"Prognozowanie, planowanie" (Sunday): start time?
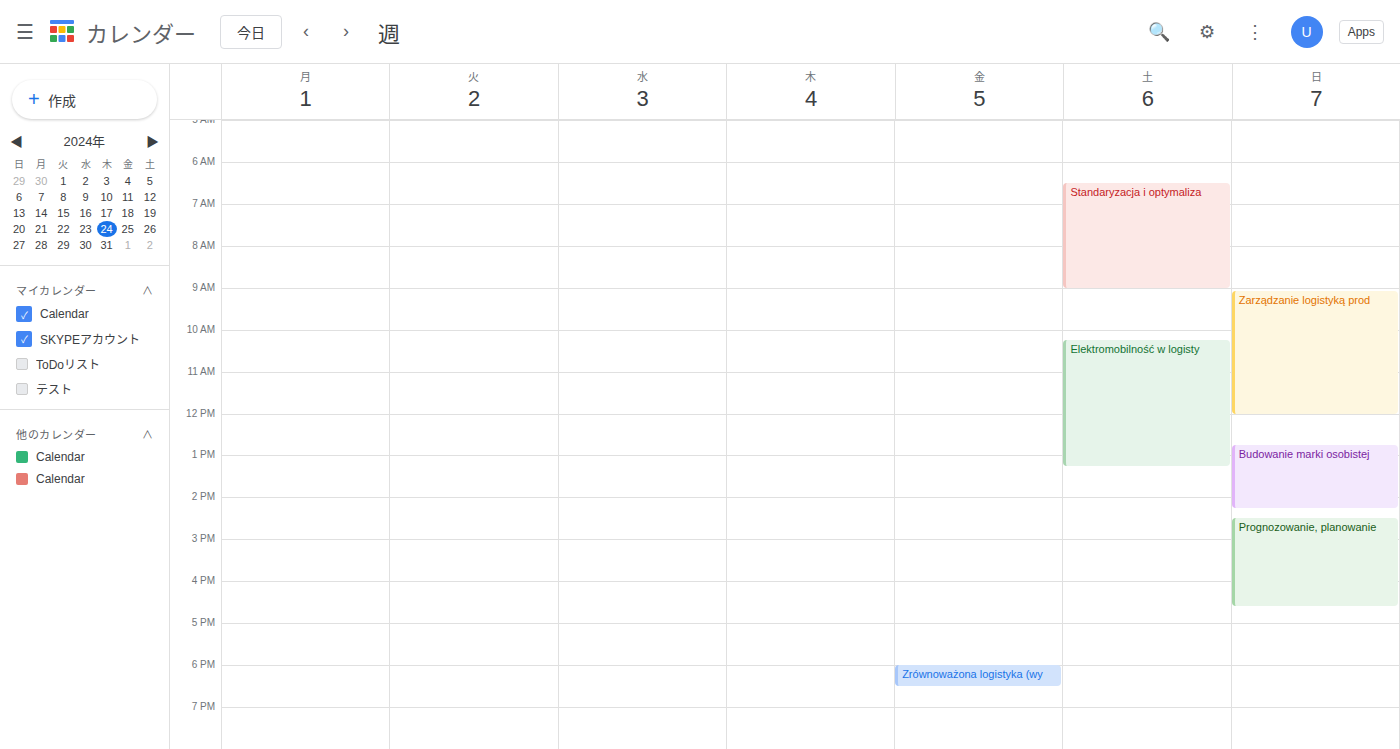
2:30 PM